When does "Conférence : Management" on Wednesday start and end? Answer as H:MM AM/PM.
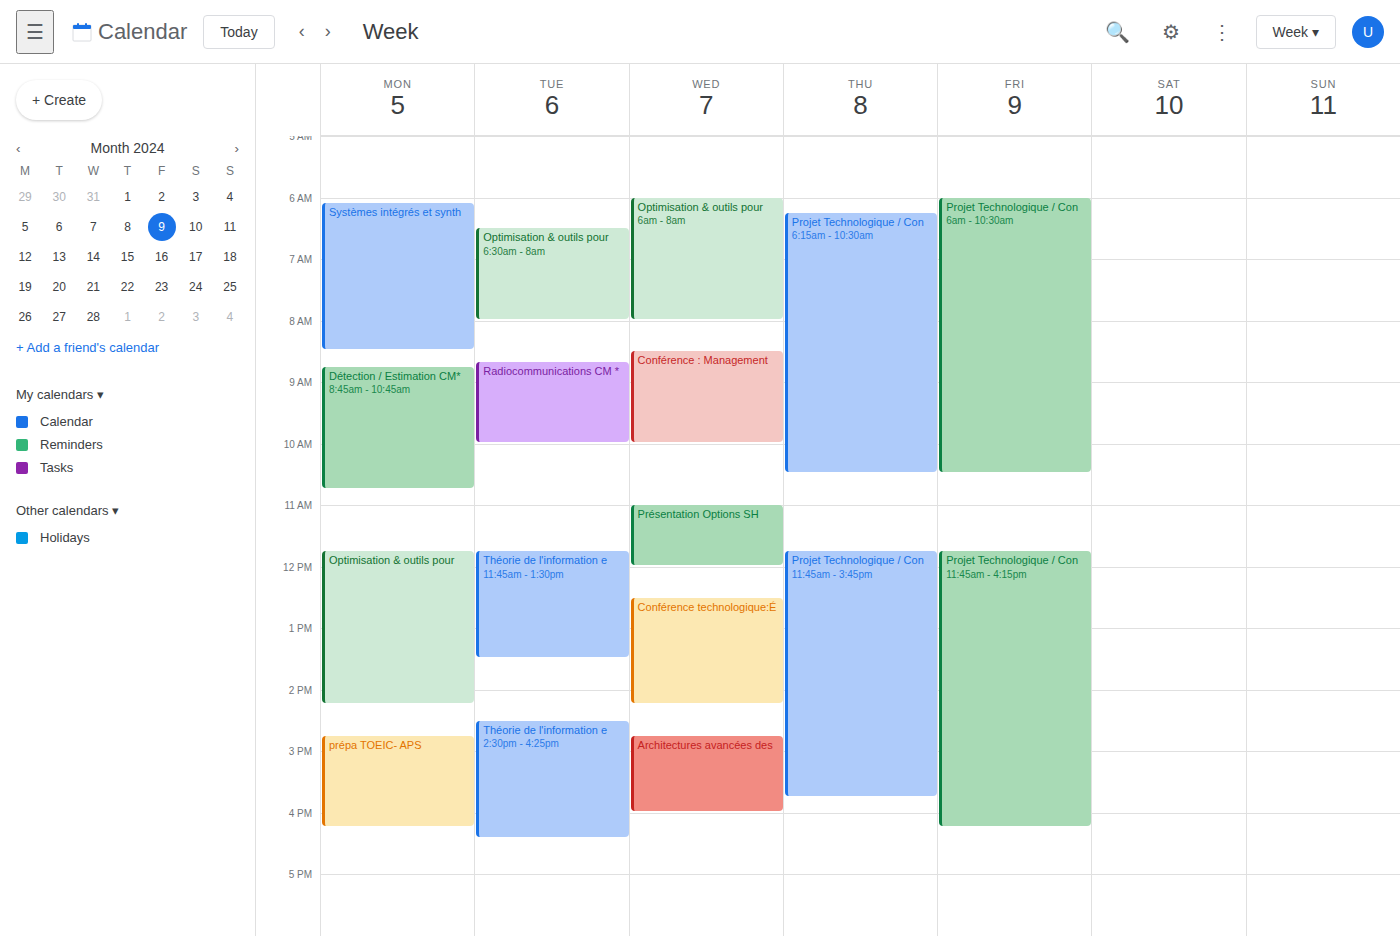
8:30 AM to 10:00 AM